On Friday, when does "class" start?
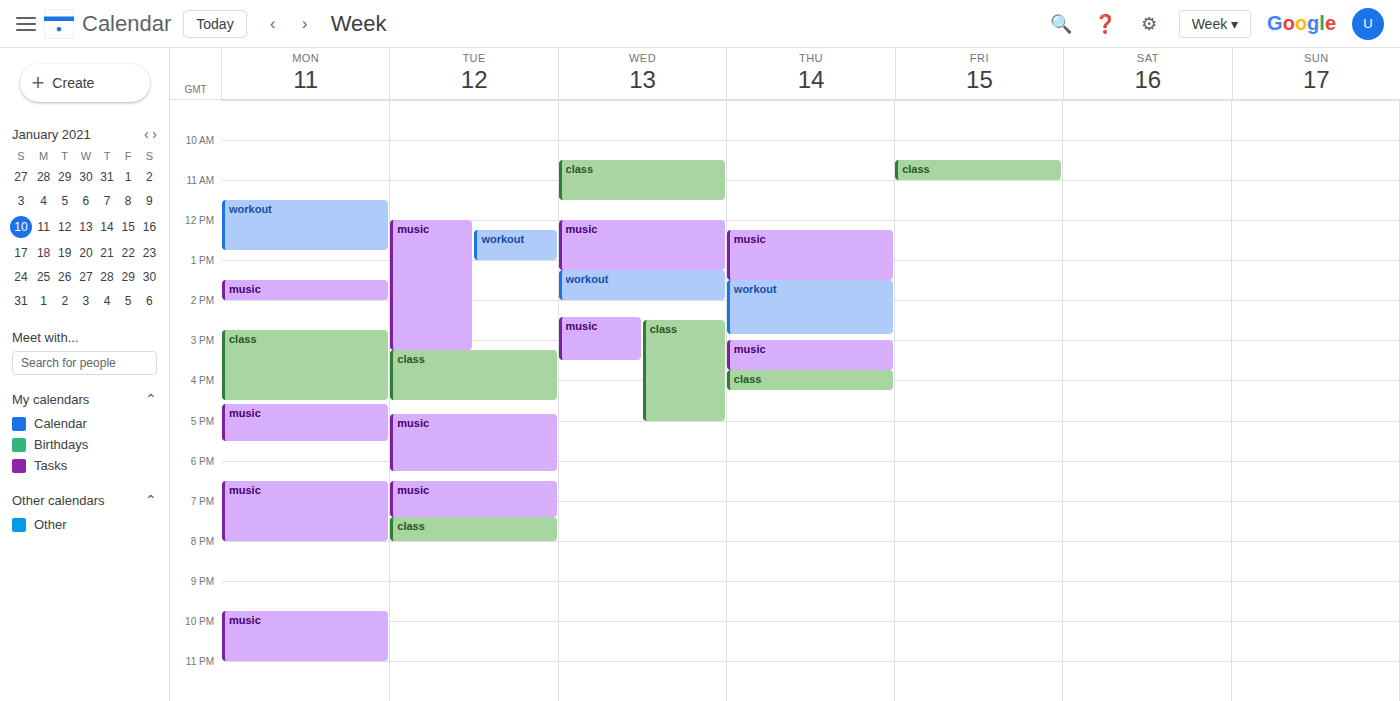
10:30